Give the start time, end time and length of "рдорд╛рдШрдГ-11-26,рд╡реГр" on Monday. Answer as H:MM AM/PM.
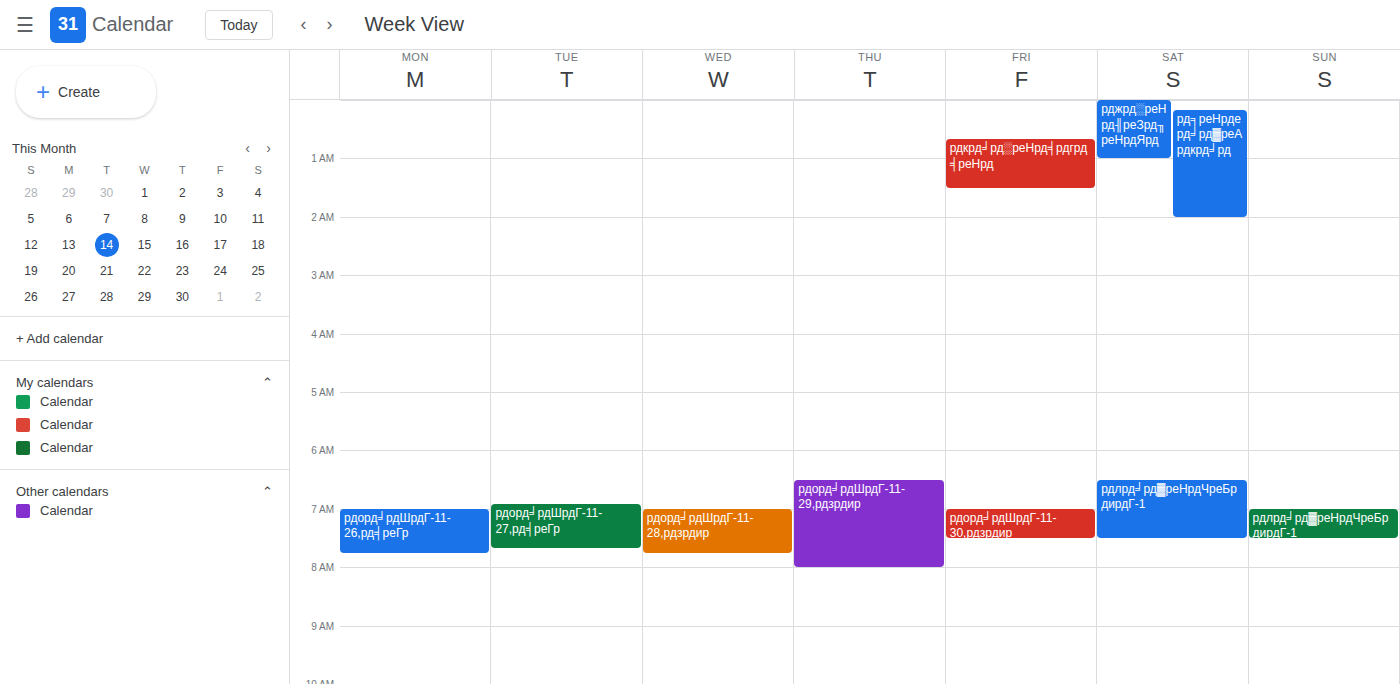
7:00 AM to 7:45 AM, 45 minutes